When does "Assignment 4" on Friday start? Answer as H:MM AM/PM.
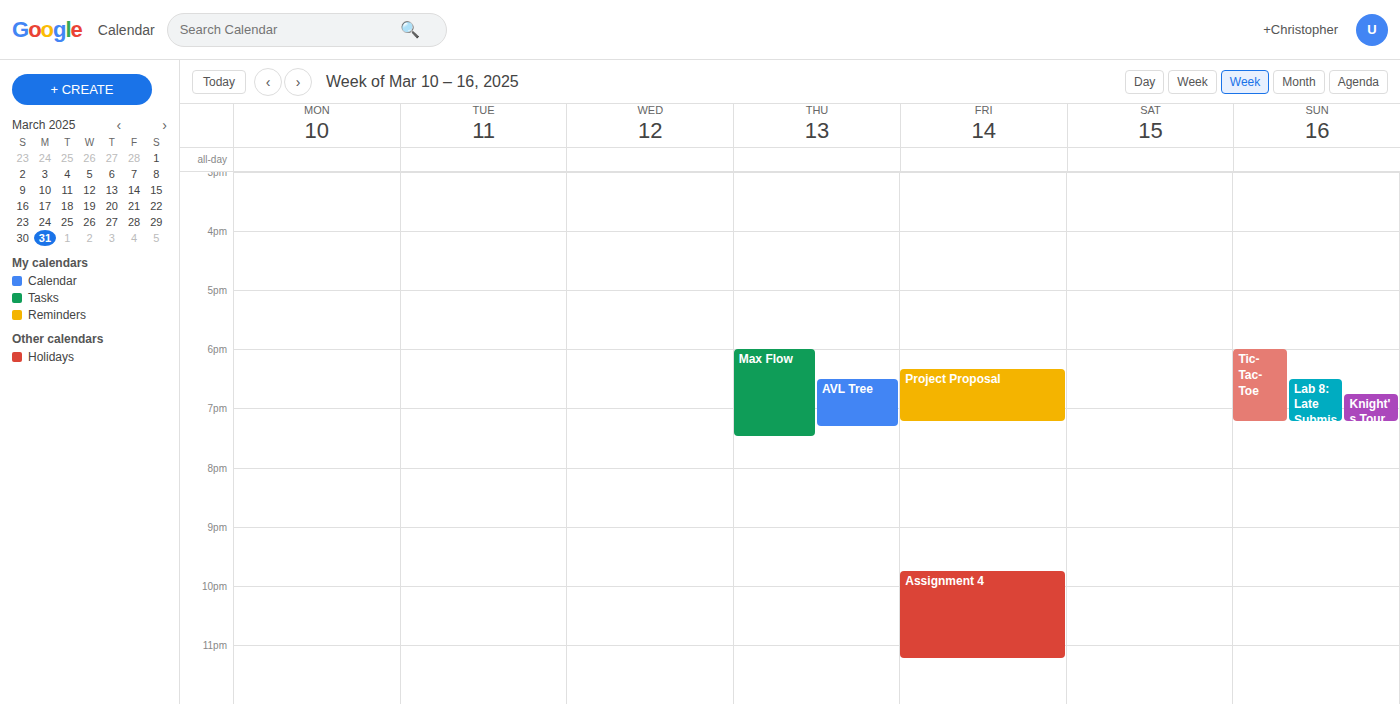
9:45 PM